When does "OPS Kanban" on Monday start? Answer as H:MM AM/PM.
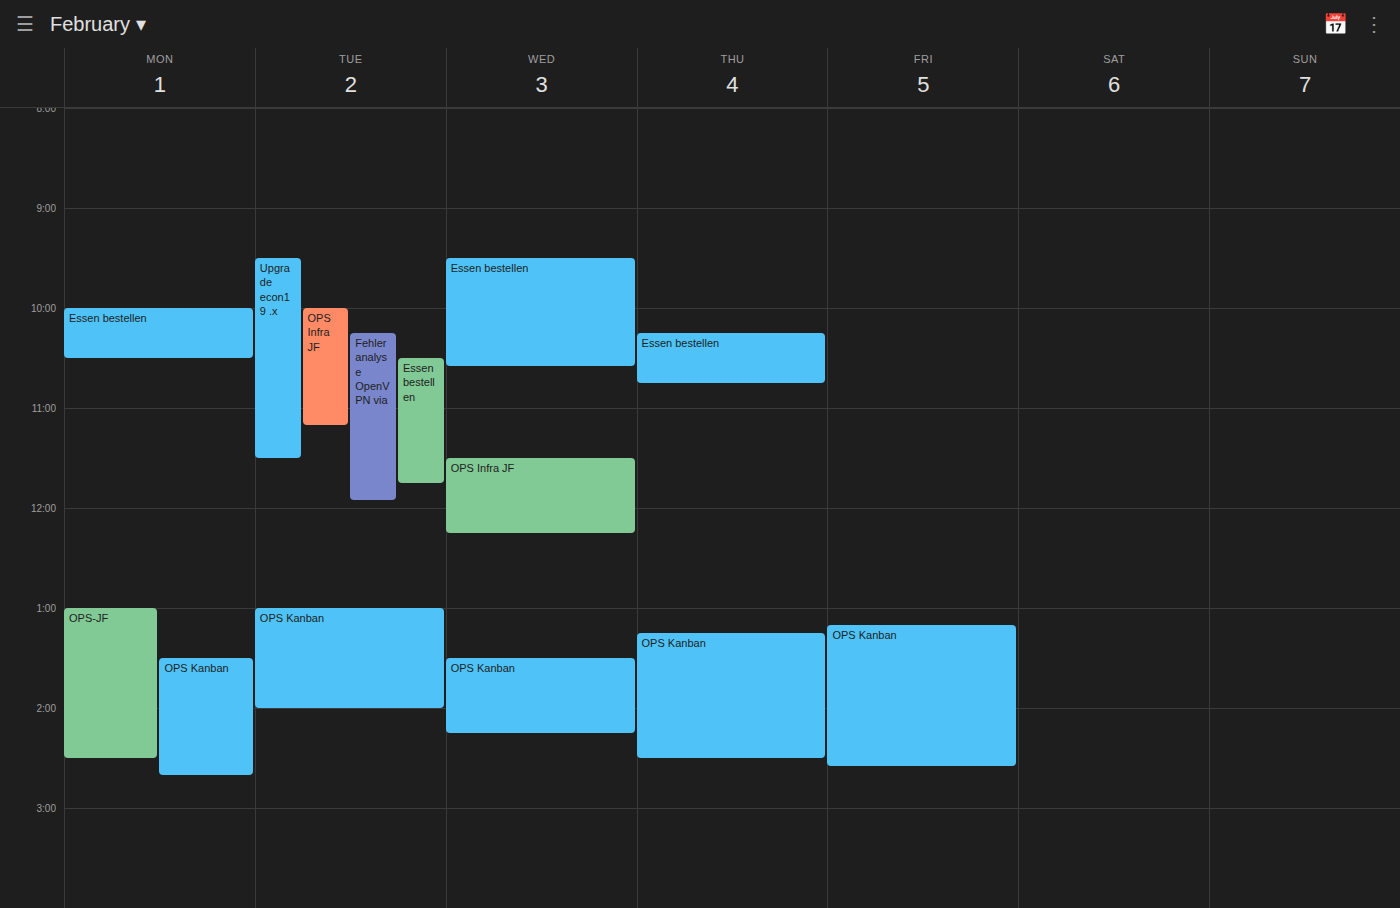
1:30 PM